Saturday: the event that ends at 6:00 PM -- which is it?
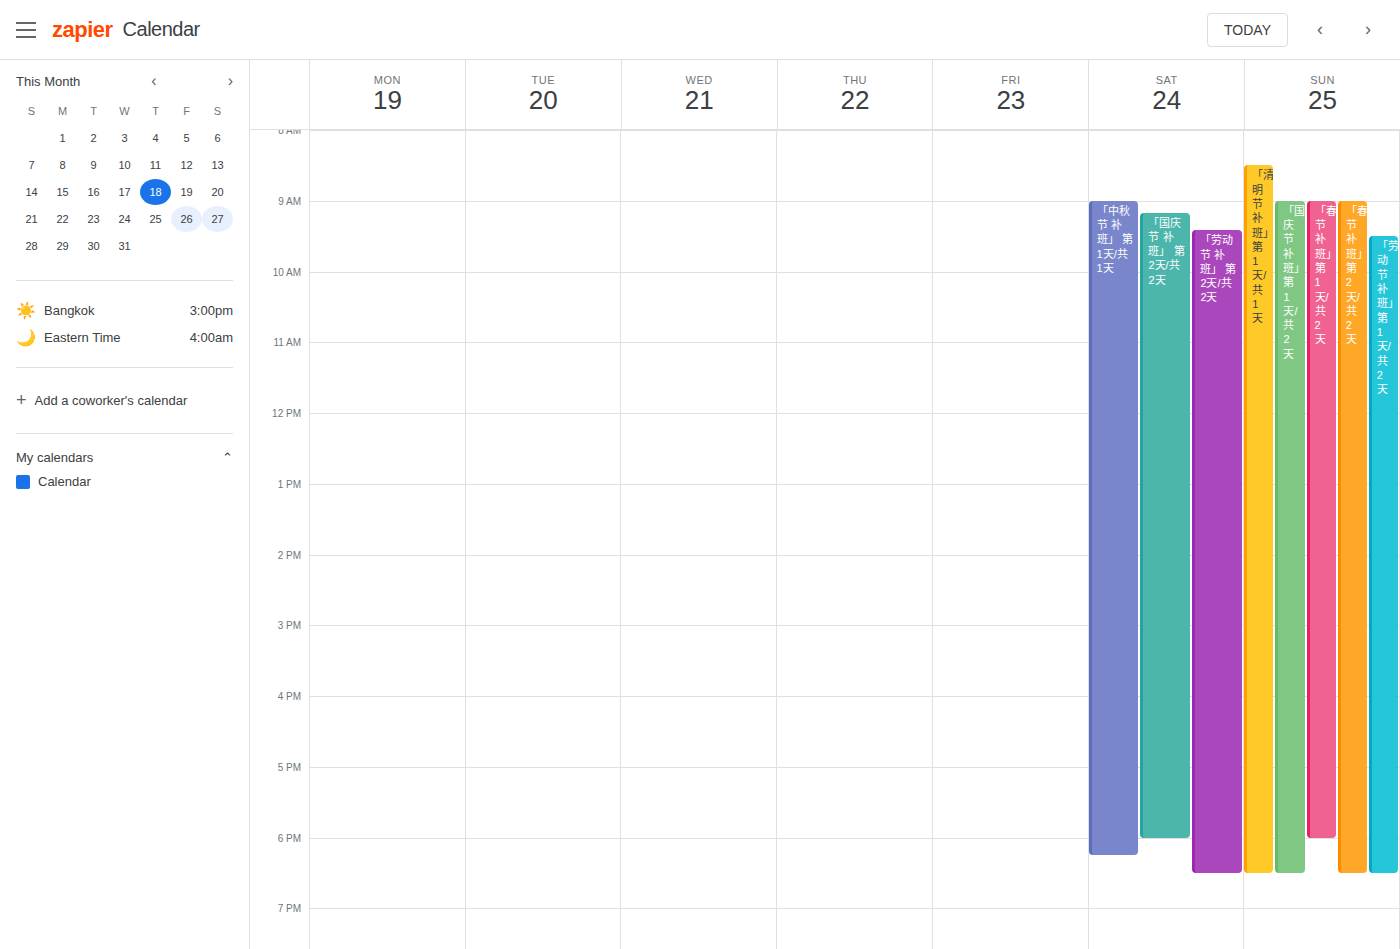
"「国庆节 补班」 第2天/共2天"